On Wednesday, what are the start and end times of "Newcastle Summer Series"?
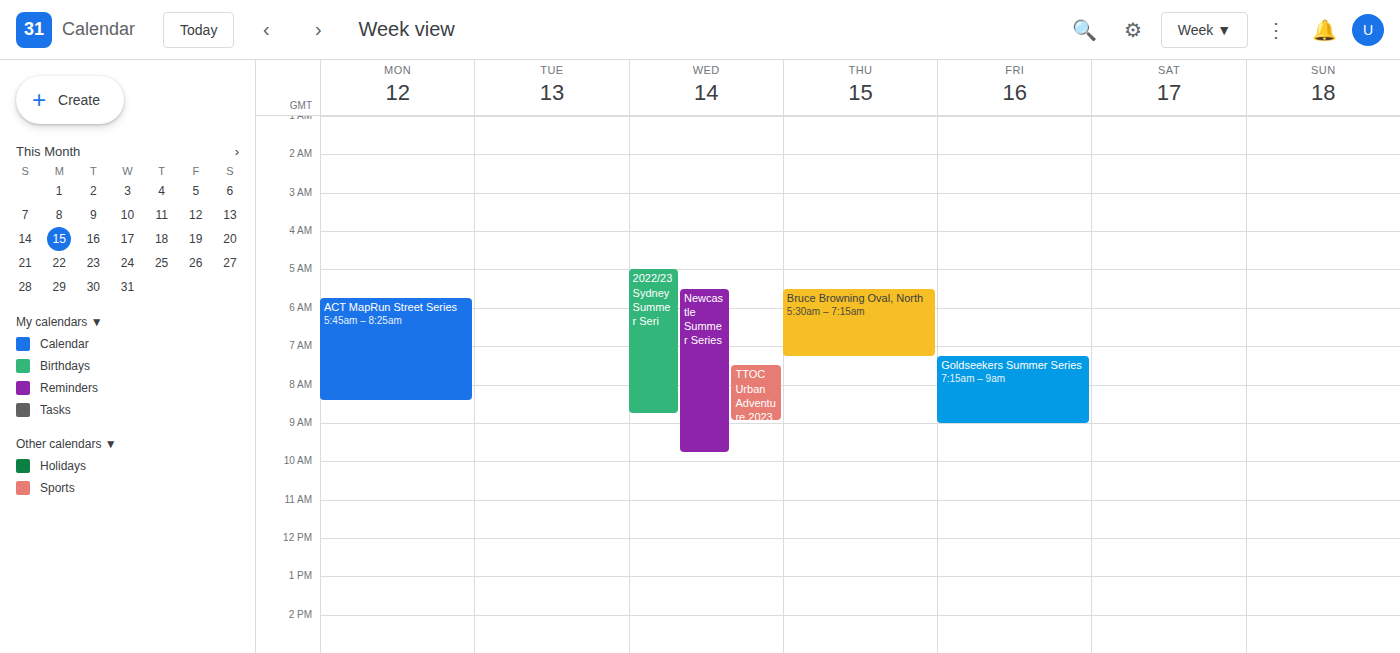
5:30 AM to 9:45 AM